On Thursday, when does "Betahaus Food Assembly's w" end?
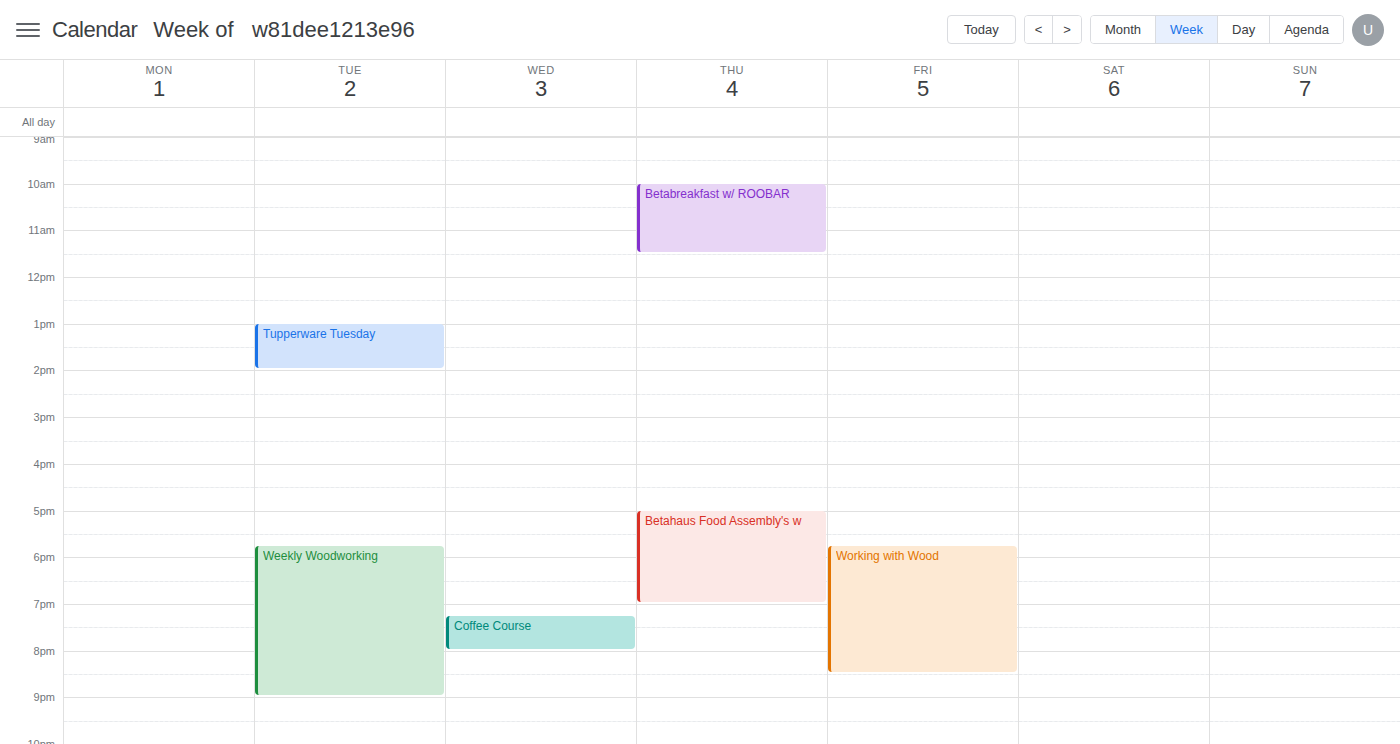
7:00 PM